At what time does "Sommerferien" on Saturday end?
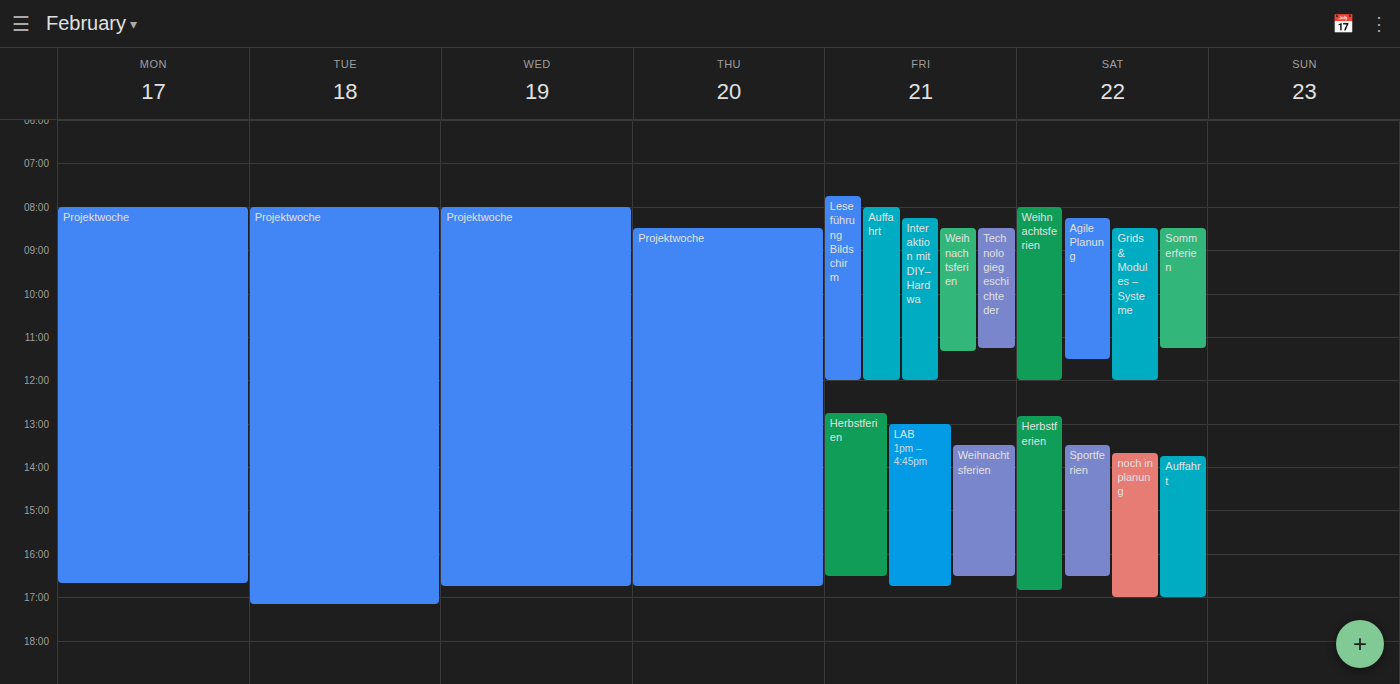
11:15 AM